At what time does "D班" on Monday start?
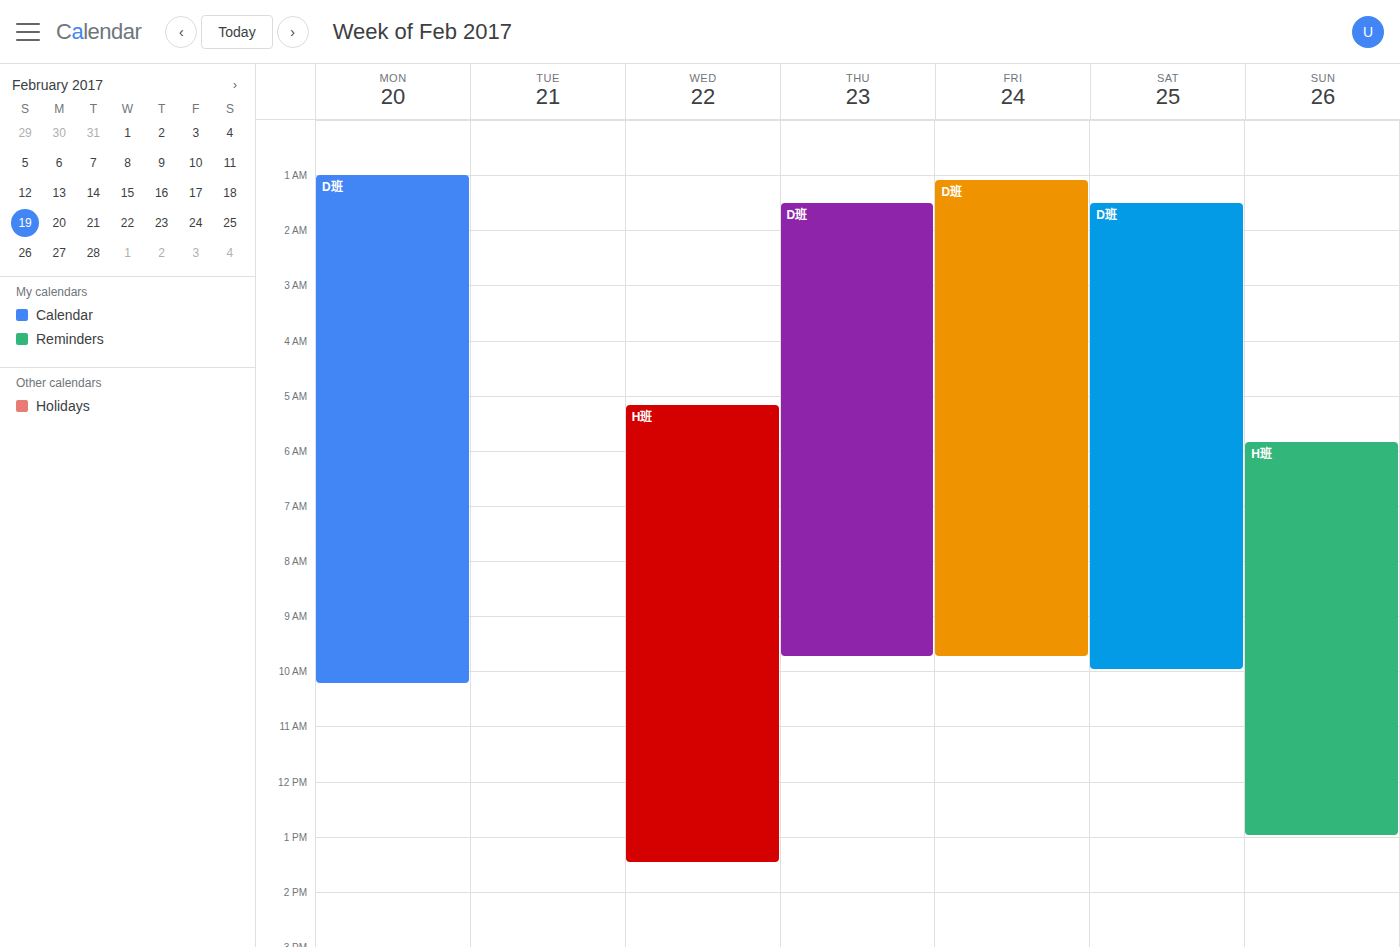
1:00 AM